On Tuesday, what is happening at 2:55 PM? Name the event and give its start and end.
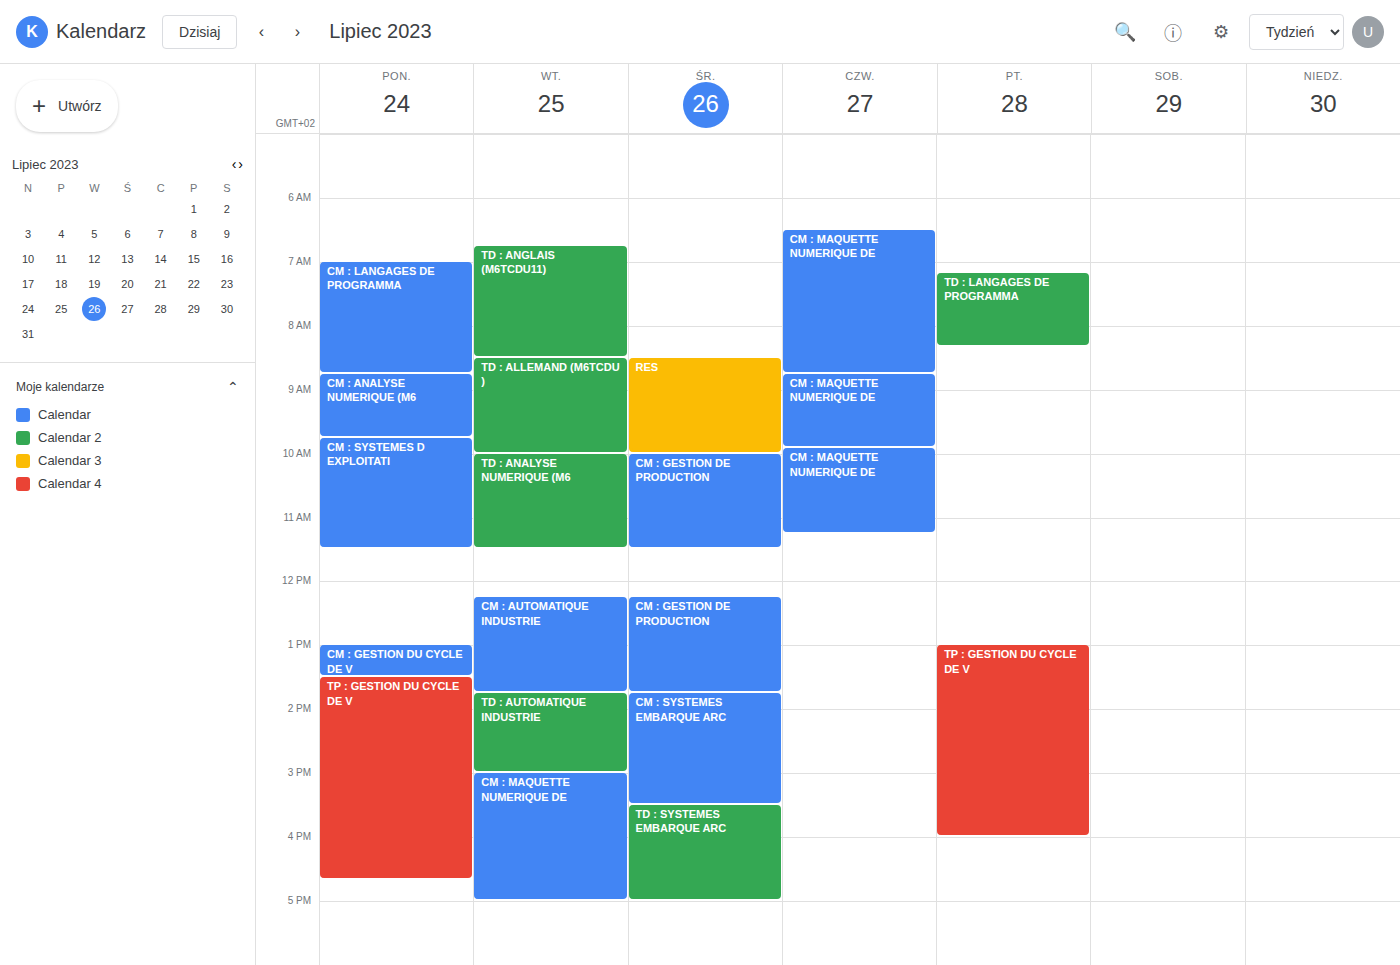
"TD : AUTOMATIQUE INDUSTRIE", 1:45 PM to 3:00 PM